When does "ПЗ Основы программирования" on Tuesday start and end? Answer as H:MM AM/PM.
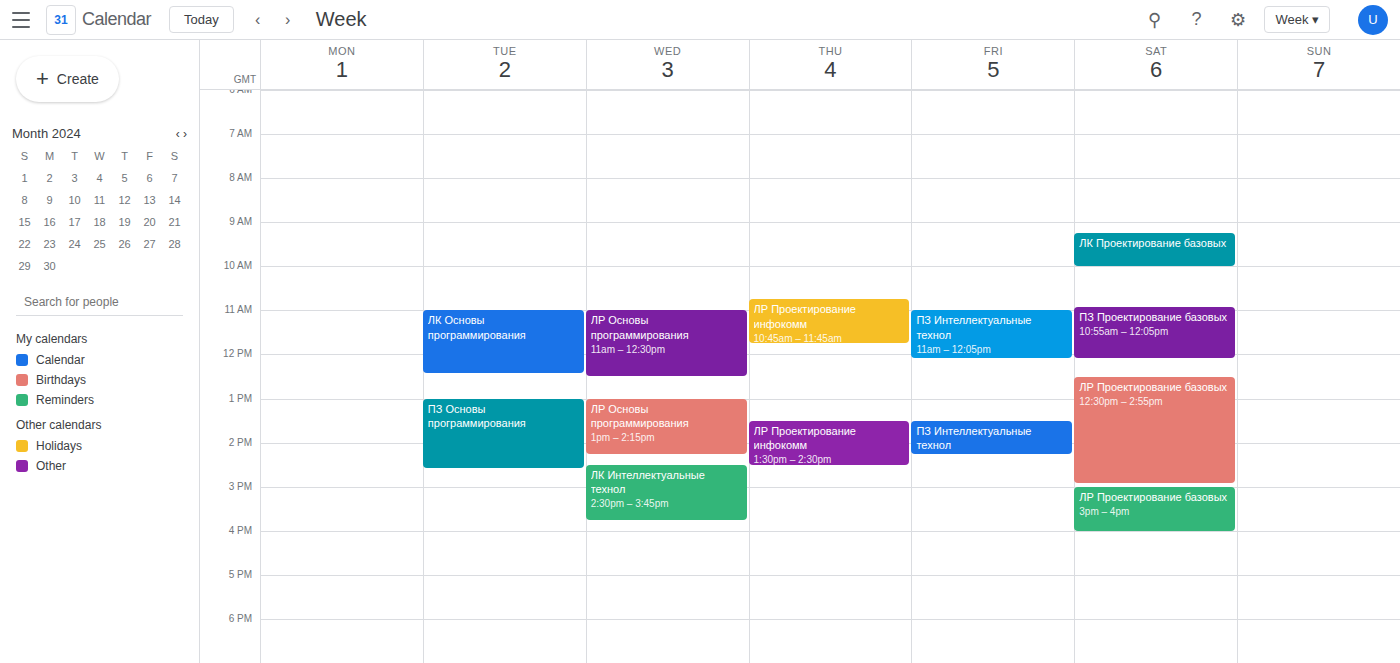
1:00 PM to 2:35 PM